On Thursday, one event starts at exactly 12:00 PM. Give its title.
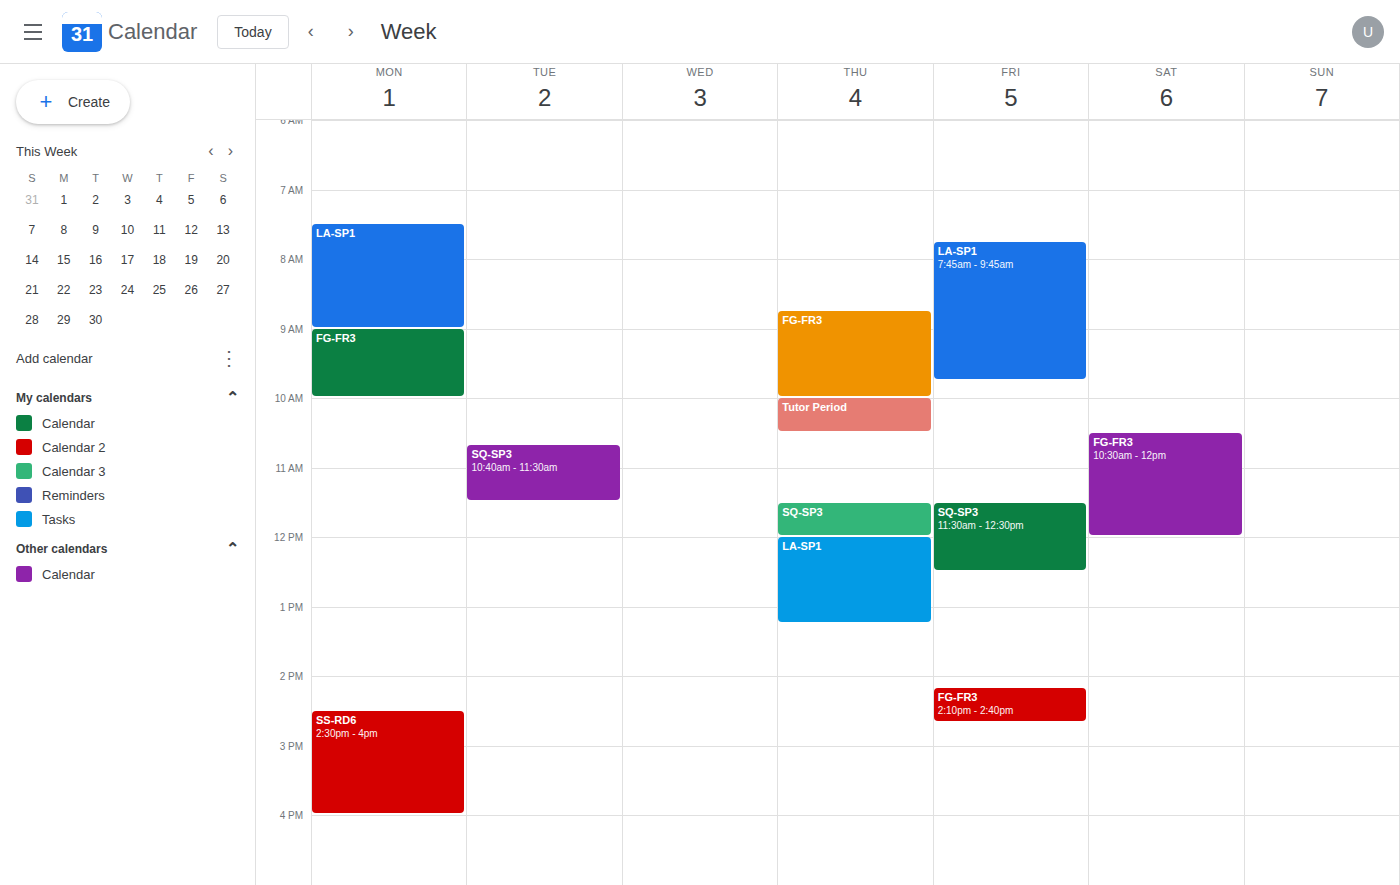
"LA-SP1"